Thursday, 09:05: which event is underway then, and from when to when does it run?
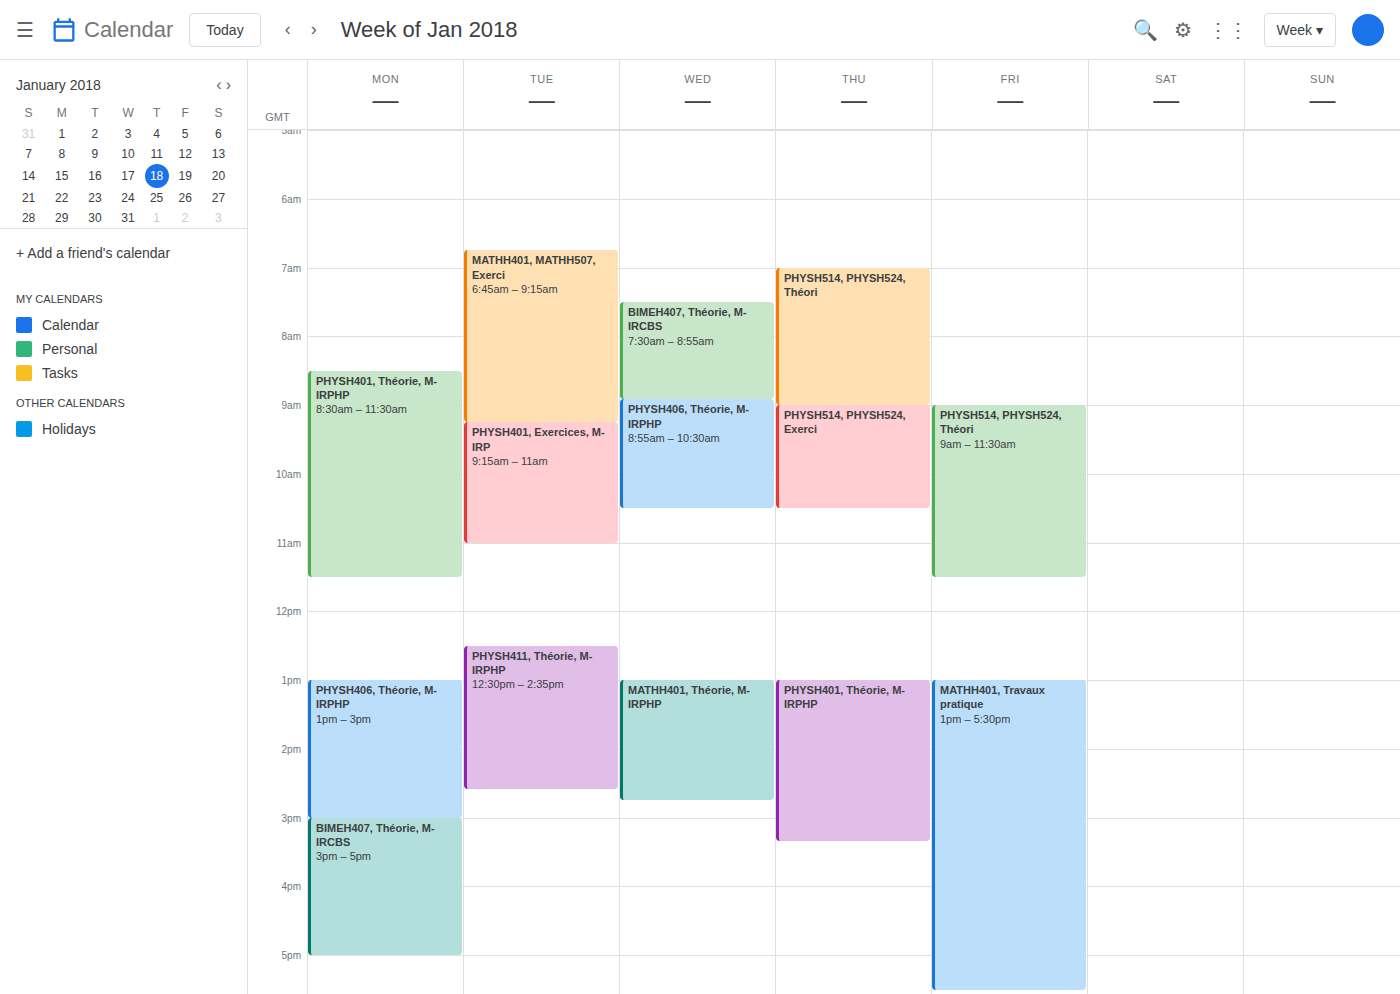
"PHYSH514, PHYSH524, Exerci", 09:00 to 10:30